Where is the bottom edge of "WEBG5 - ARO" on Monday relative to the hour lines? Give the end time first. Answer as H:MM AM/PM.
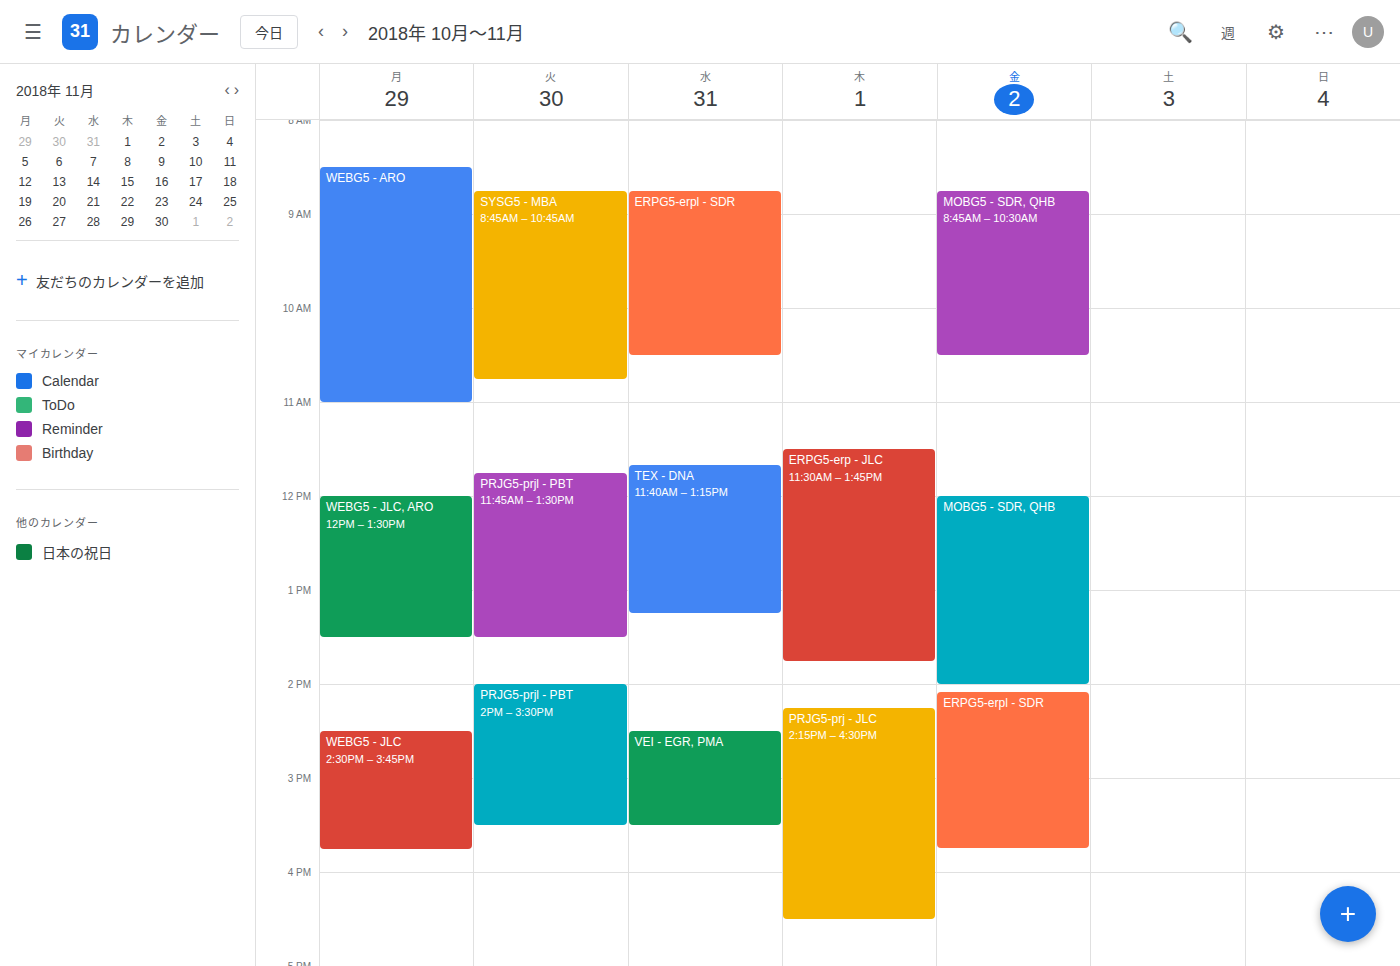
11:00 AM -- exactly on the 11 AM line.